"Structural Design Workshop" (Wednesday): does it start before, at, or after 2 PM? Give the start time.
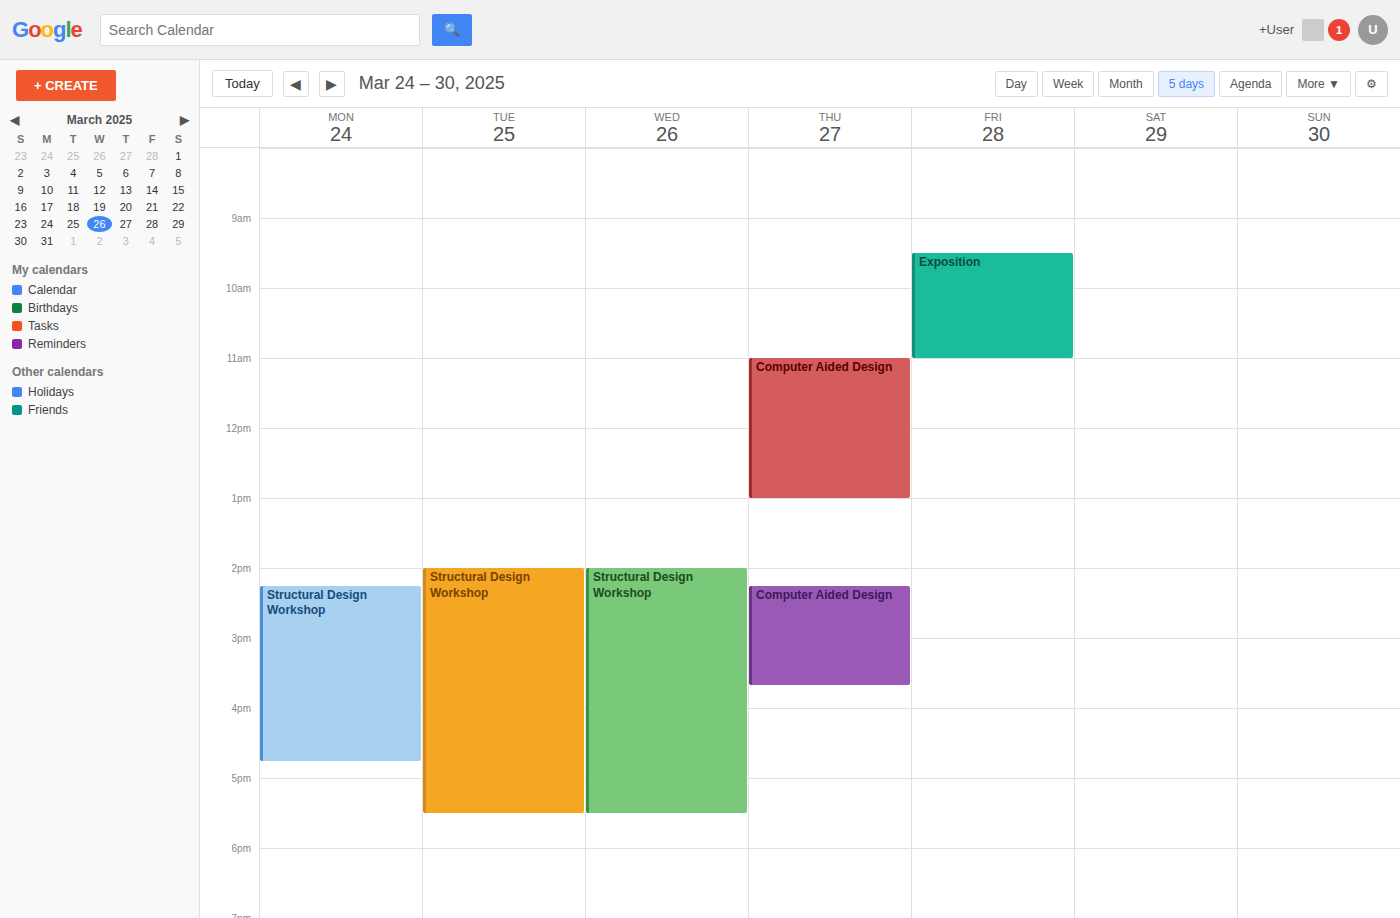
2:00 PM -- exactly at 2 PM, on the 2 PM line.